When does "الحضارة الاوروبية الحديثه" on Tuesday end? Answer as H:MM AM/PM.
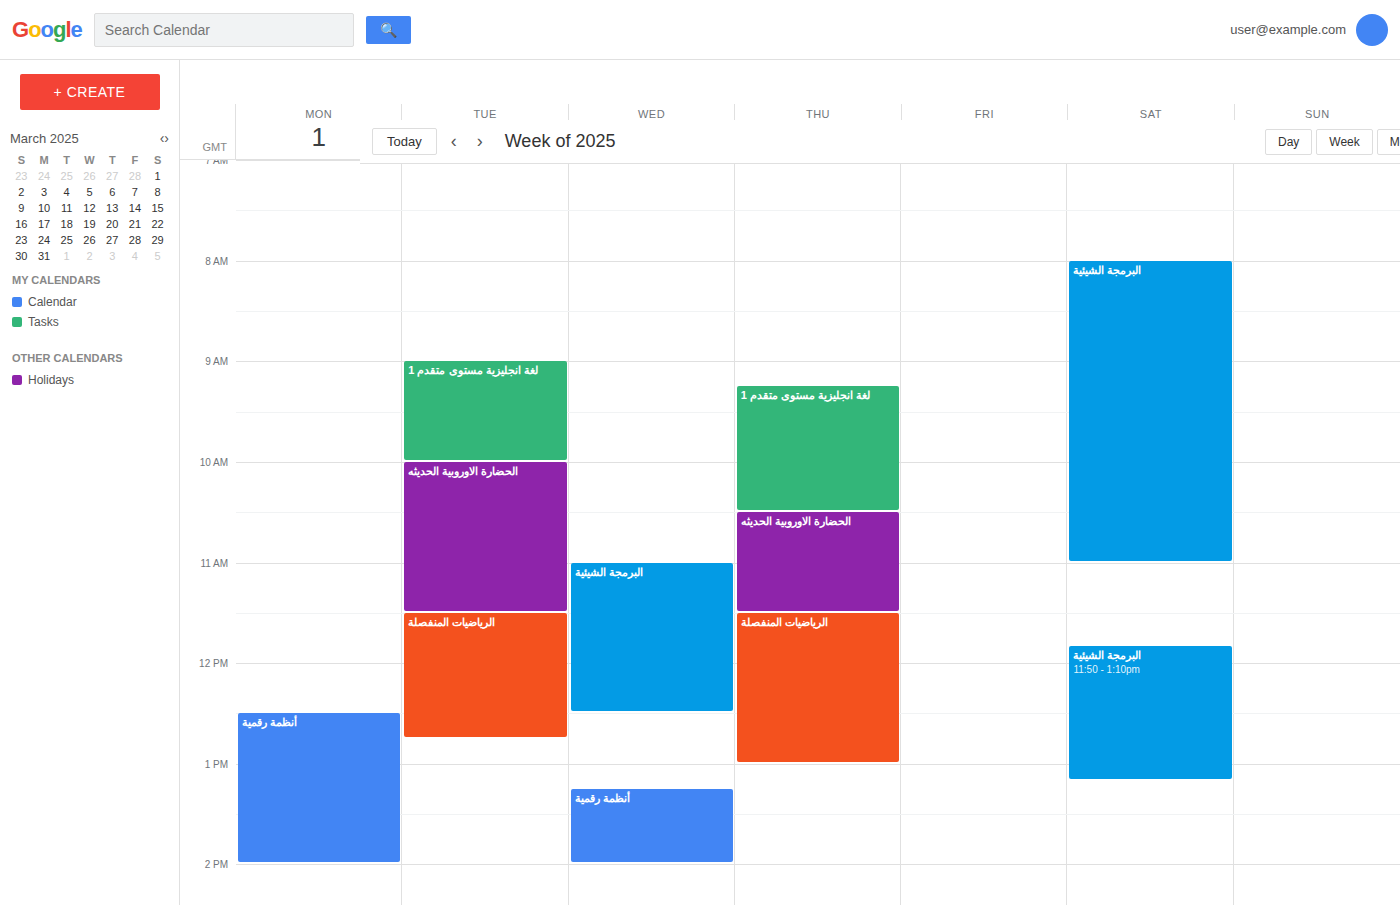
11:30 AM